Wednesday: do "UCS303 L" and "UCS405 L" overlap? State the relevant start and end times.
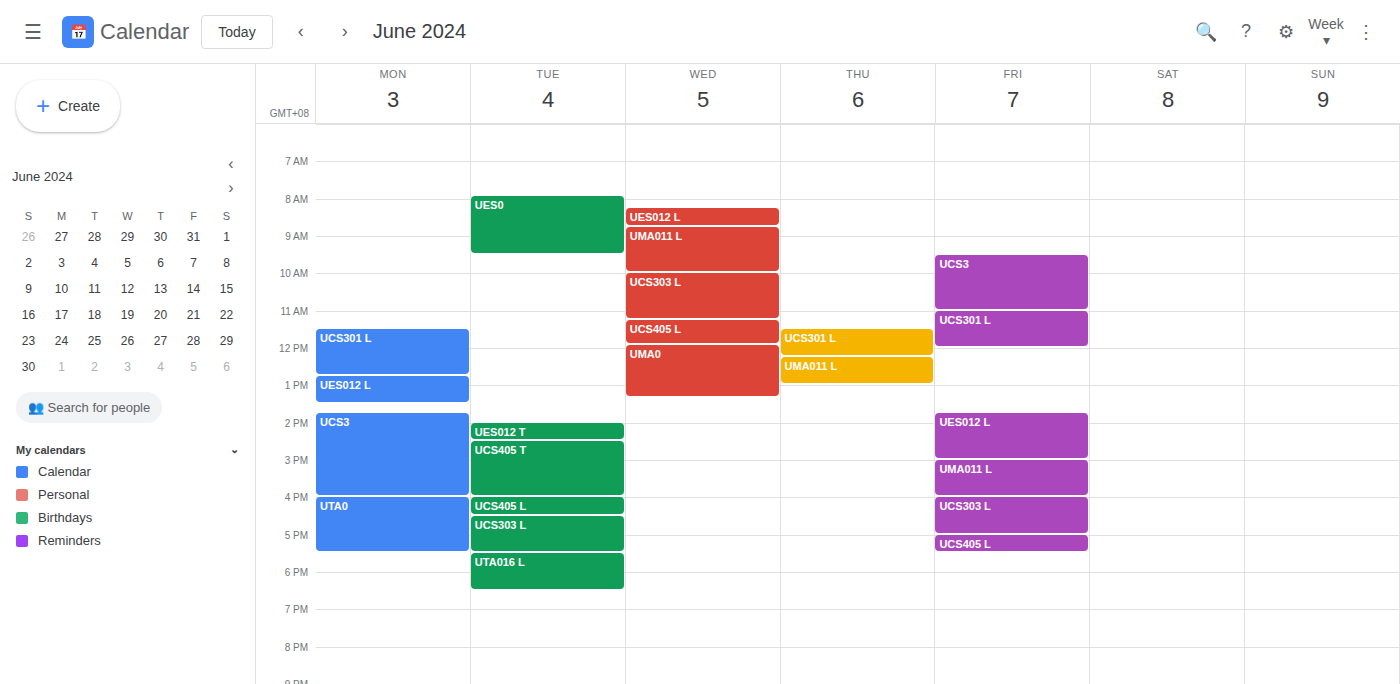
"UCS303 L" ends at 11:15 AM, exactly when "UCS405 L" starts -- they touch but do not overlap.